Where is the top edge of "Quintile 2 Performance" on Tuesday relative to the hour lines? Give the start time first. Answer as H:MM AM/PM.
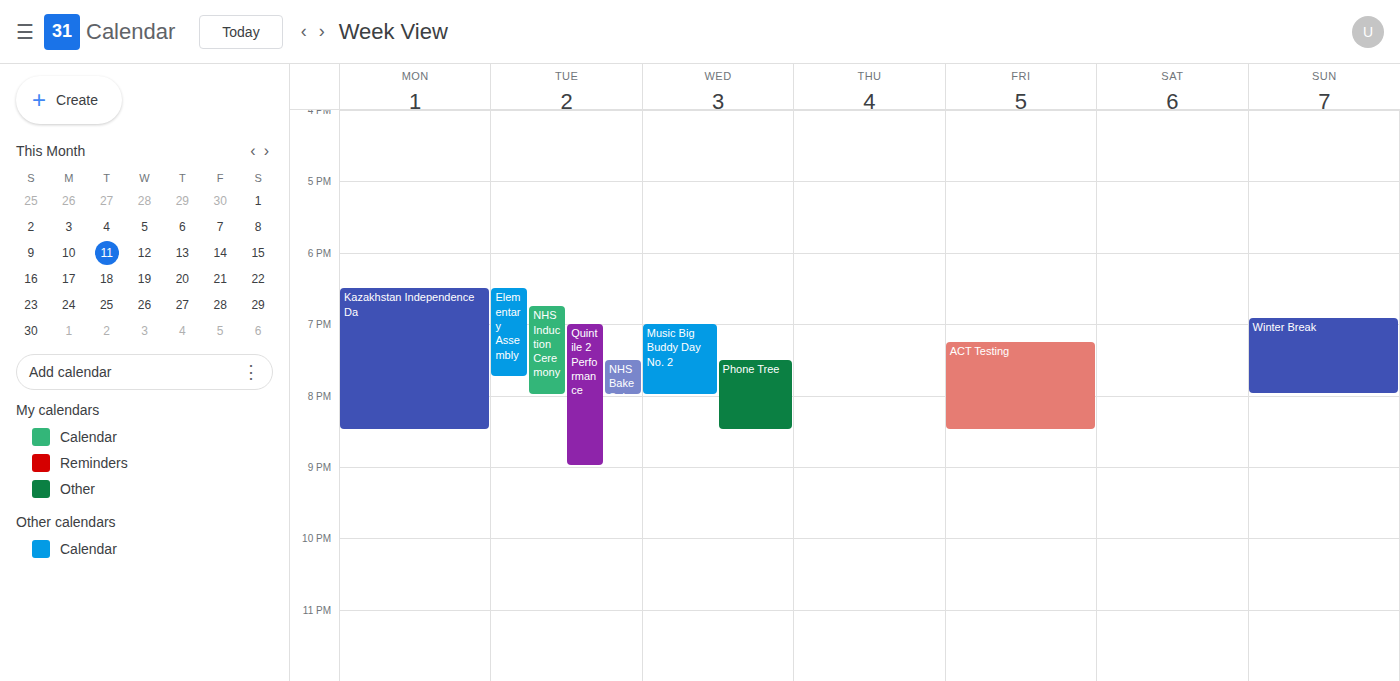
7:00 PM -- exactly on the 7 PM line.